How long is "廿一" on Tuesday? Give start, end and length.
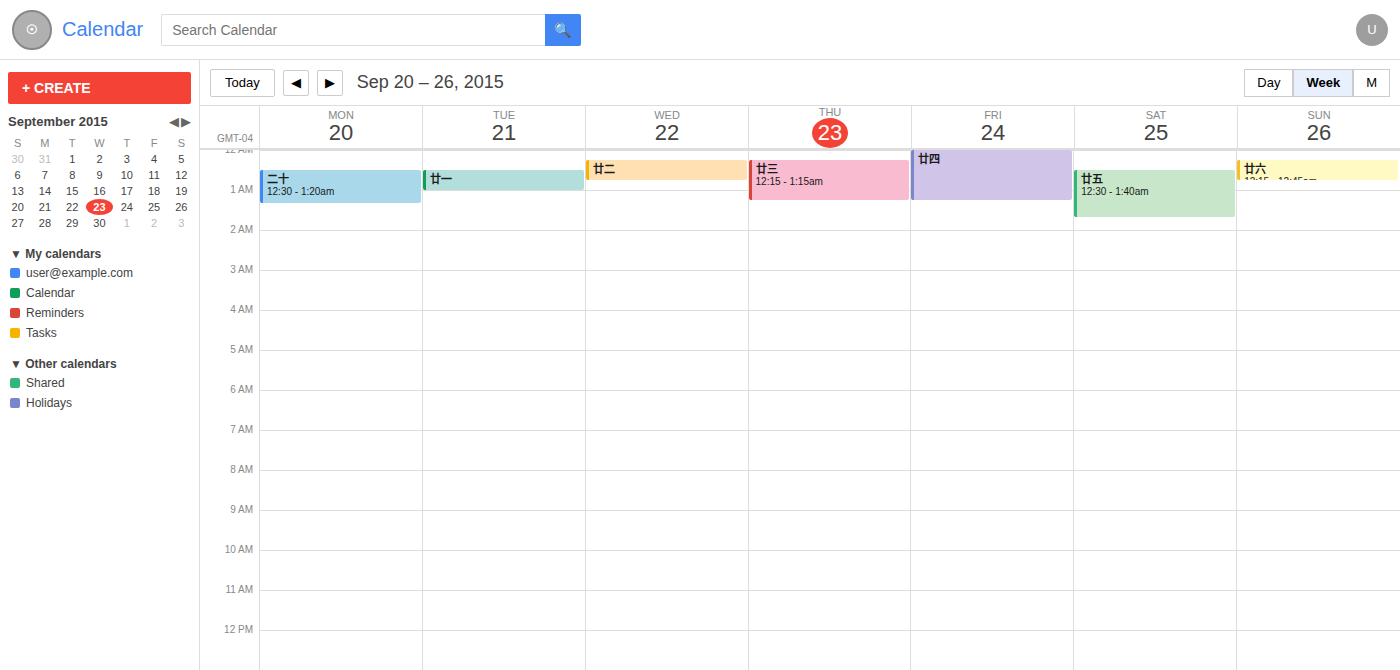
12:30 AM to 1:00 AM, 30 minutes